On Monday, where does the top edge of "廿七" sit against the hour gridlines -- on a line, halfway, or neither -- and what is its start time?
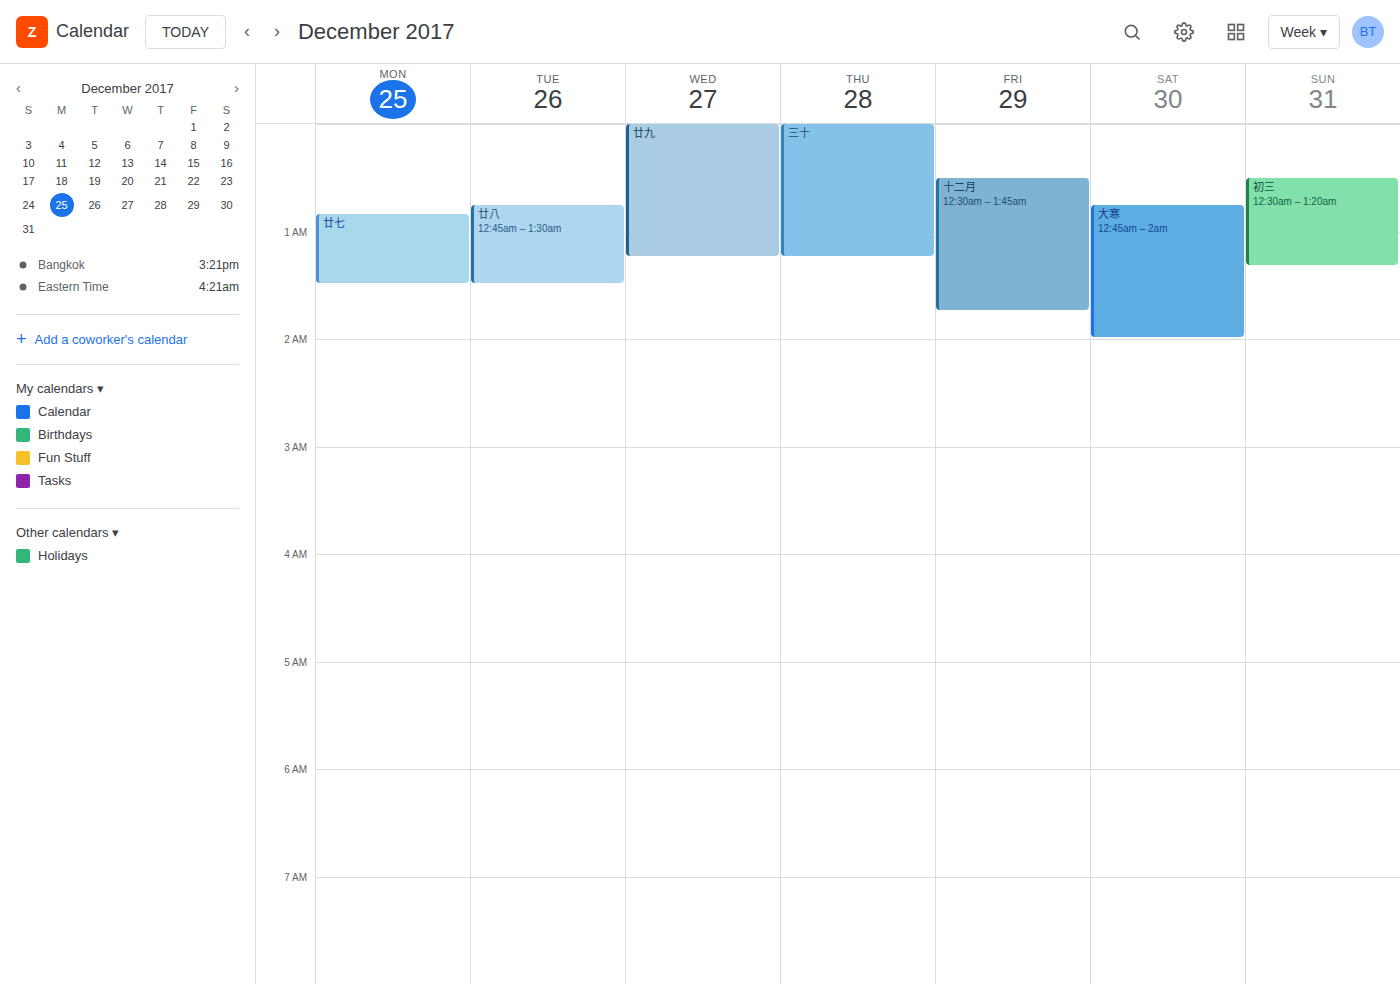
12:50 AM -- neither: 50 minutes below the 12 AM line and 10 minutes above the 1 AM line.